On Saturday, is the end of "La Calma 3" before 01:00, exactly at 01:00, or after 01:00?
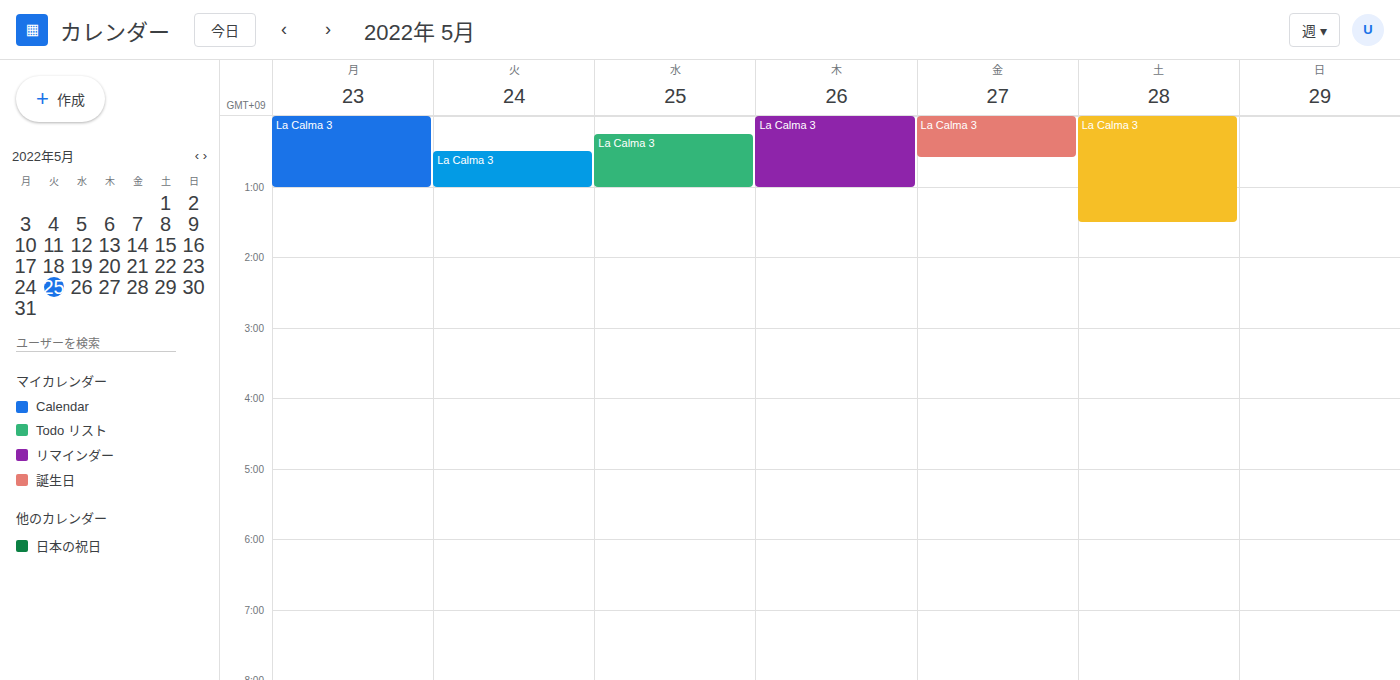
01:30 -- after 01:00, 30 minutes below the 01:00 line.